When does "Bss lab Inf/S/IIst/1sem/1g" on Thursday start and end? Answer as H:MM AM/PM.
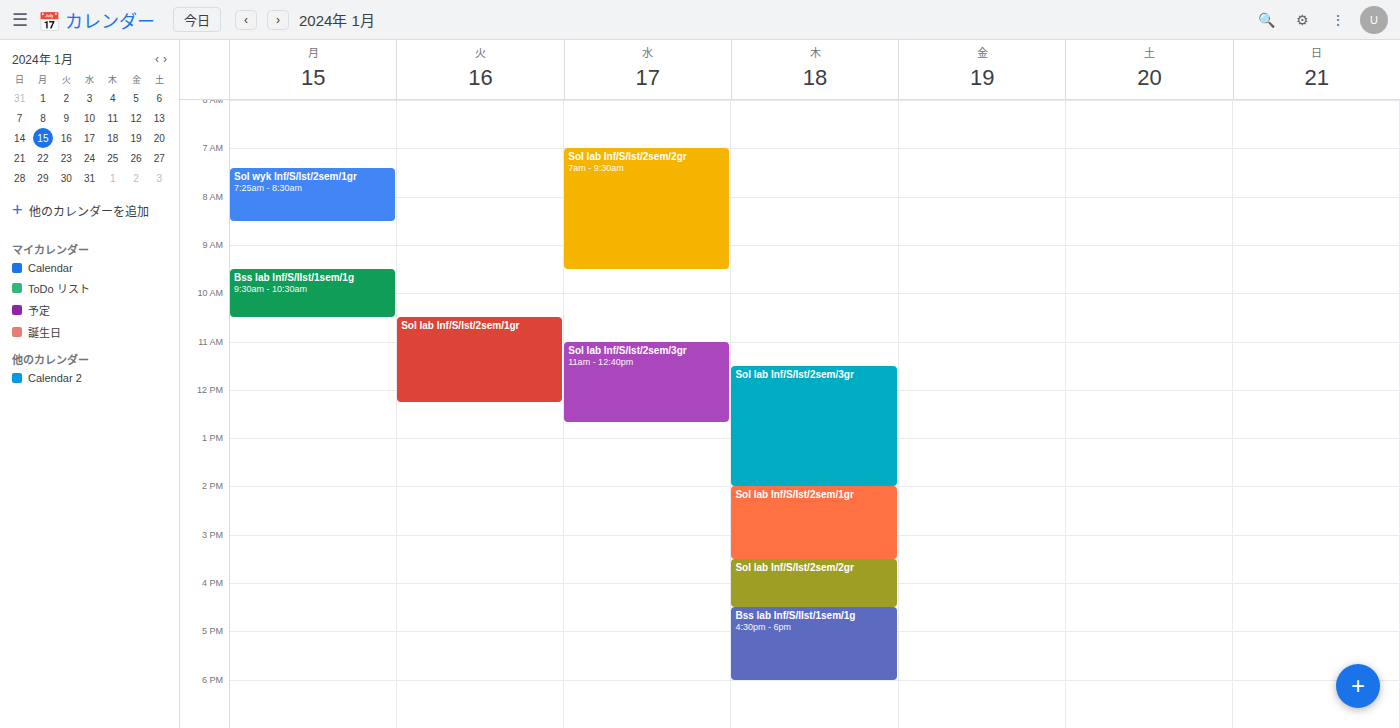
4:30 PM to 6:00 PM